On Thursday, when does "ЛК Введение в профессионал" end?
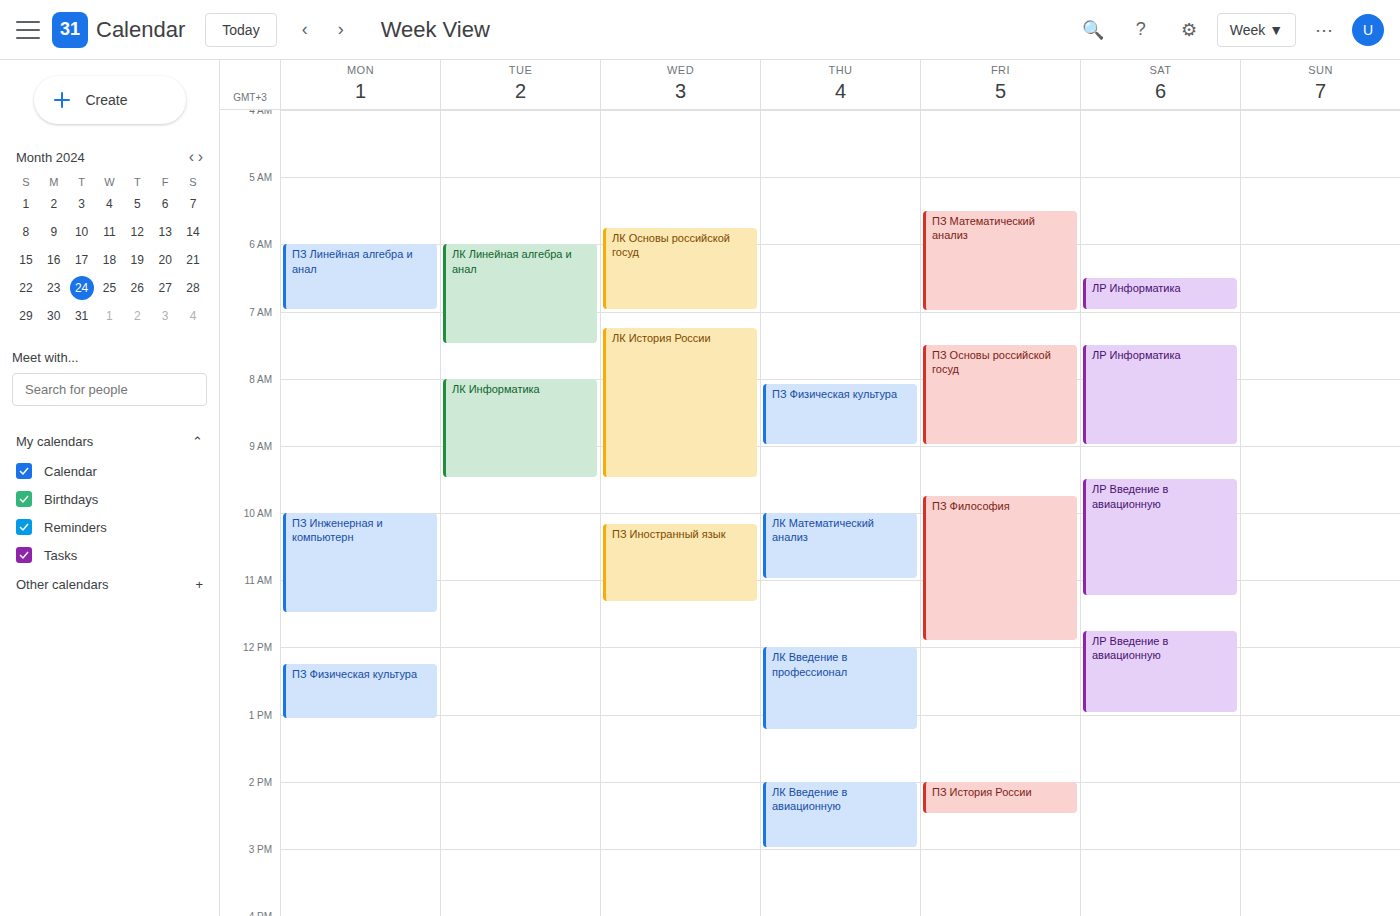
1:15 PM